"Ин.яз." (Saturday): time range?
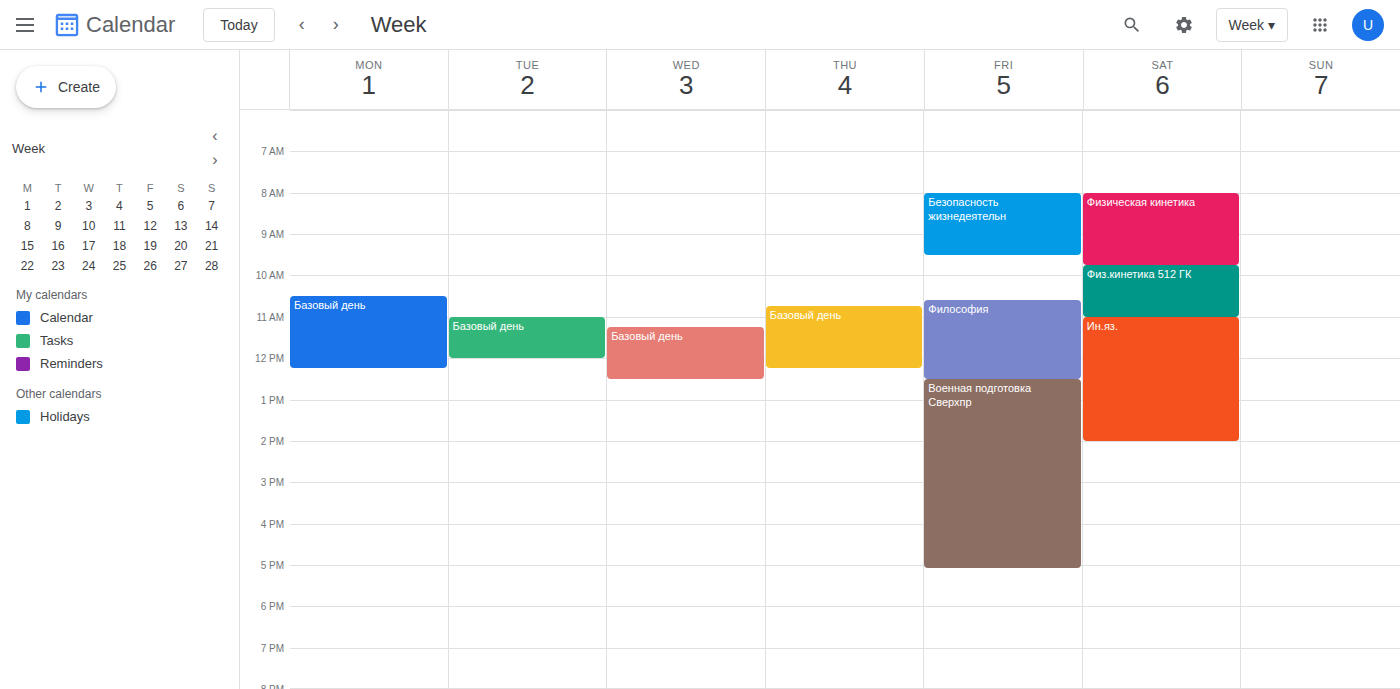
11:00 AM to 2:00 PM